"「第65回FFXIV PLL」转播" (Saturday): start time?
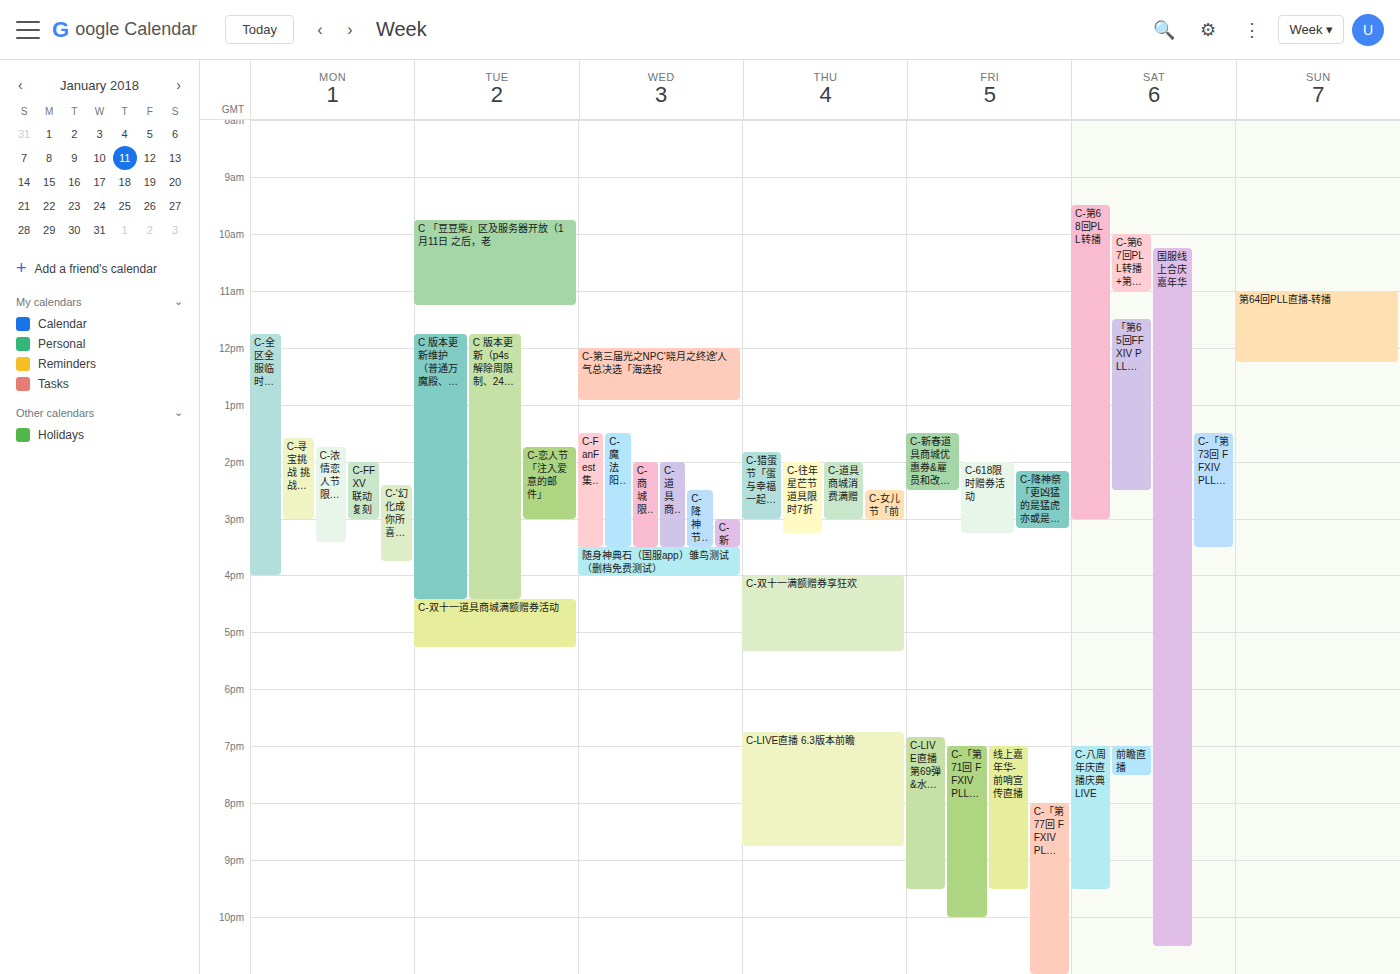
11:30